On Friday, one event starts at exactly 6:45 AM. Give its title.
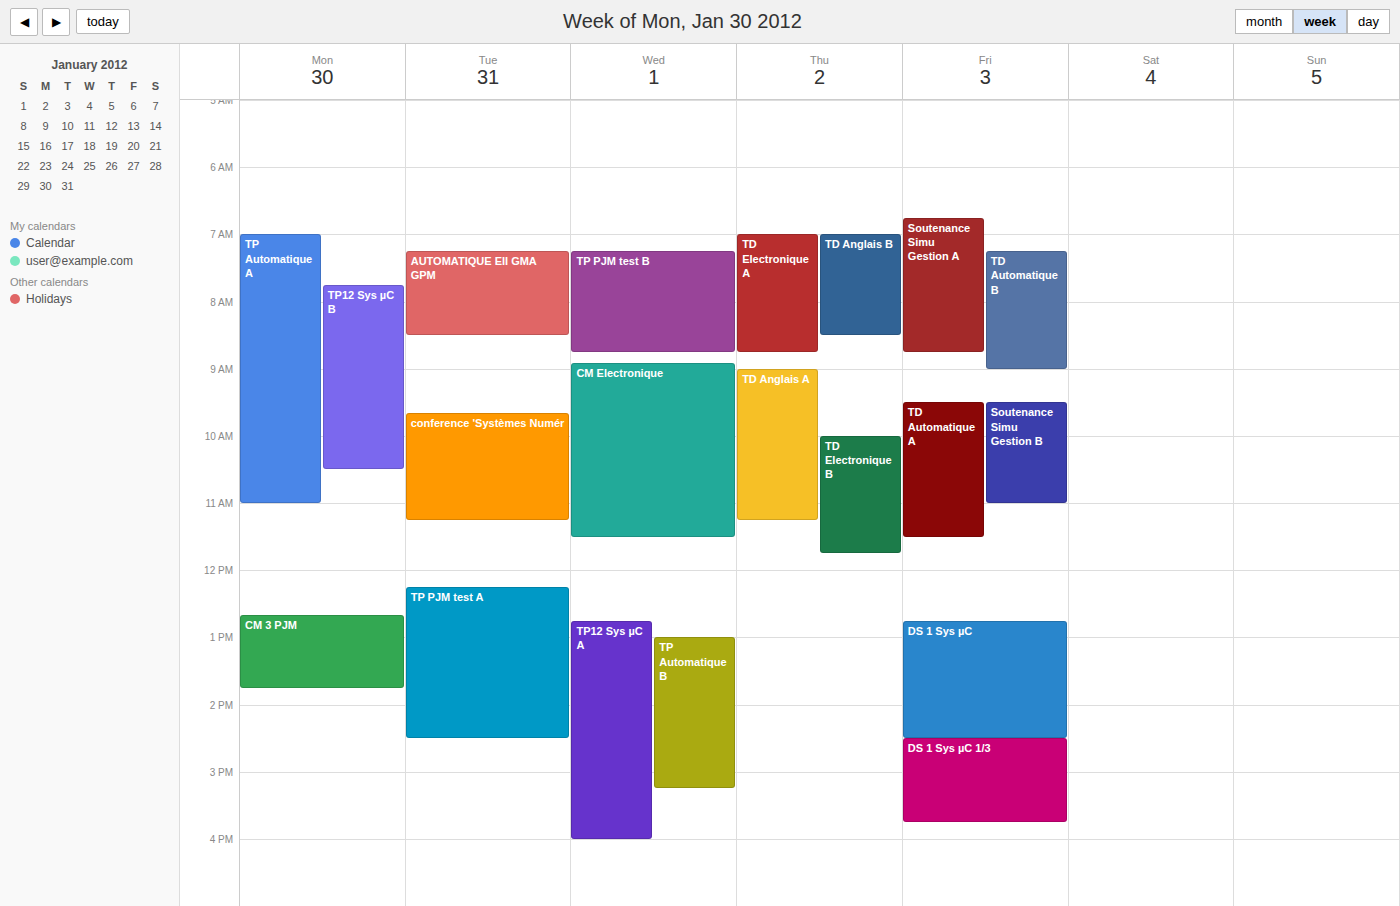
"Soutenance Simu Gestion A"